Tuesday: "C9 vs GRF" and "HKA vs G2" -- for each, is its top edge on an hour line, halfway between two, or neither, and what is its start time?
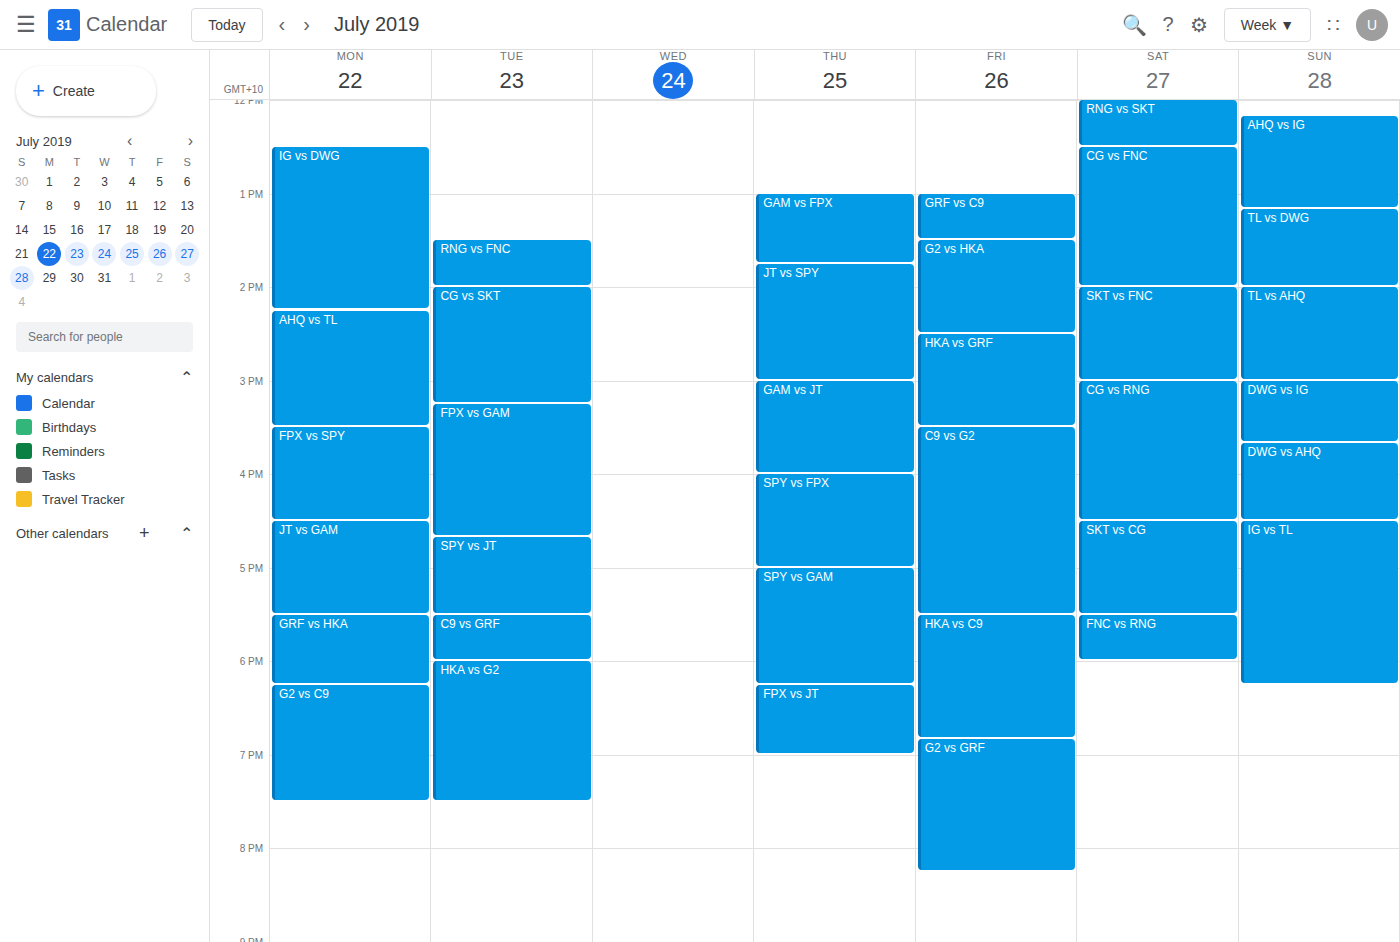
"C9 vs GRF": 5:30 PM, halfway between the 5 PM and 6 PM lines. "HKA vs G2": 6:00 PM, exactly on the 6 PM line.